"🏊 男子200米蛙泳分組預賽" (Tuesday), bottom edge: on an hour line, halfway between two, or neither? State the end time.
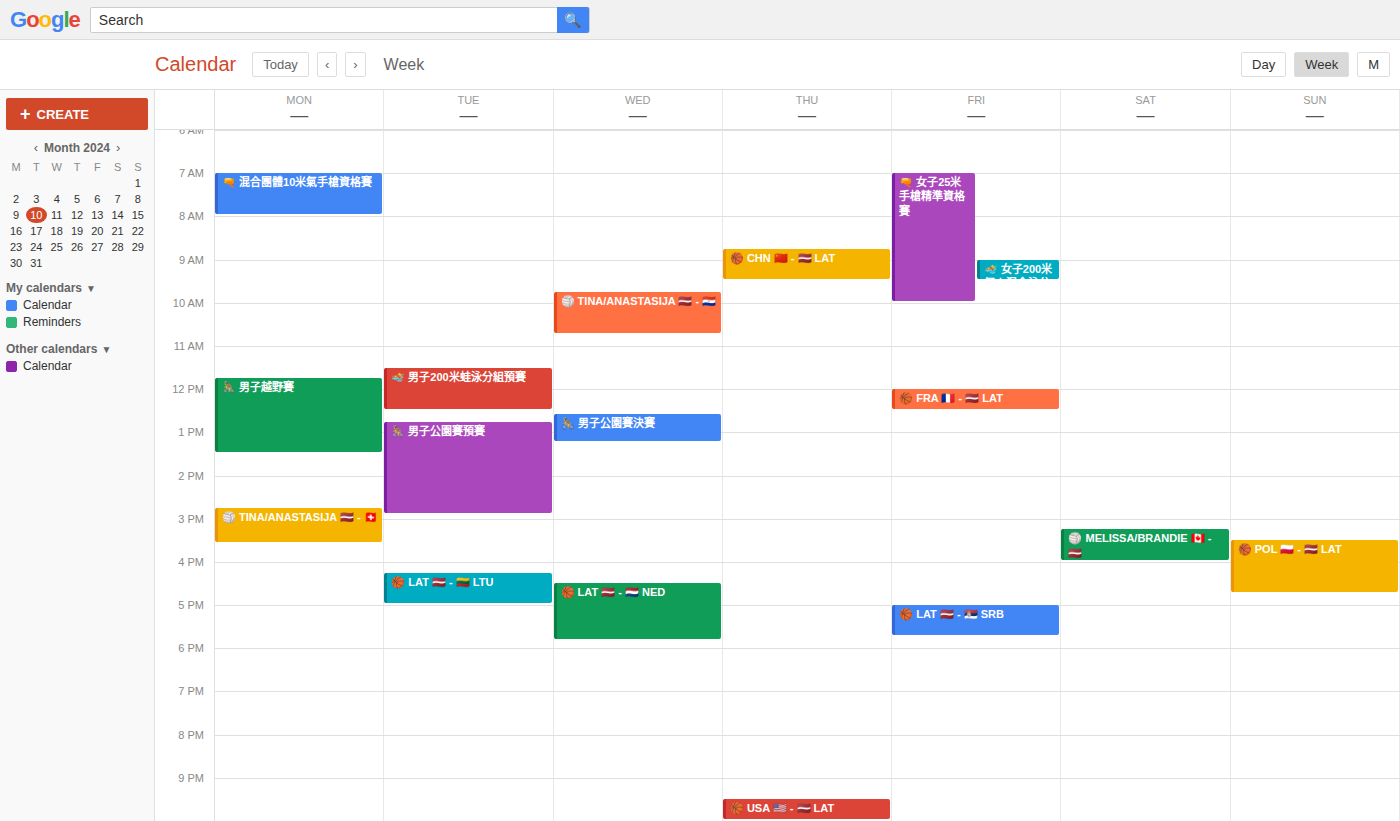
12:30 PM -- halfway between the 12 PM and 1 PM lines.